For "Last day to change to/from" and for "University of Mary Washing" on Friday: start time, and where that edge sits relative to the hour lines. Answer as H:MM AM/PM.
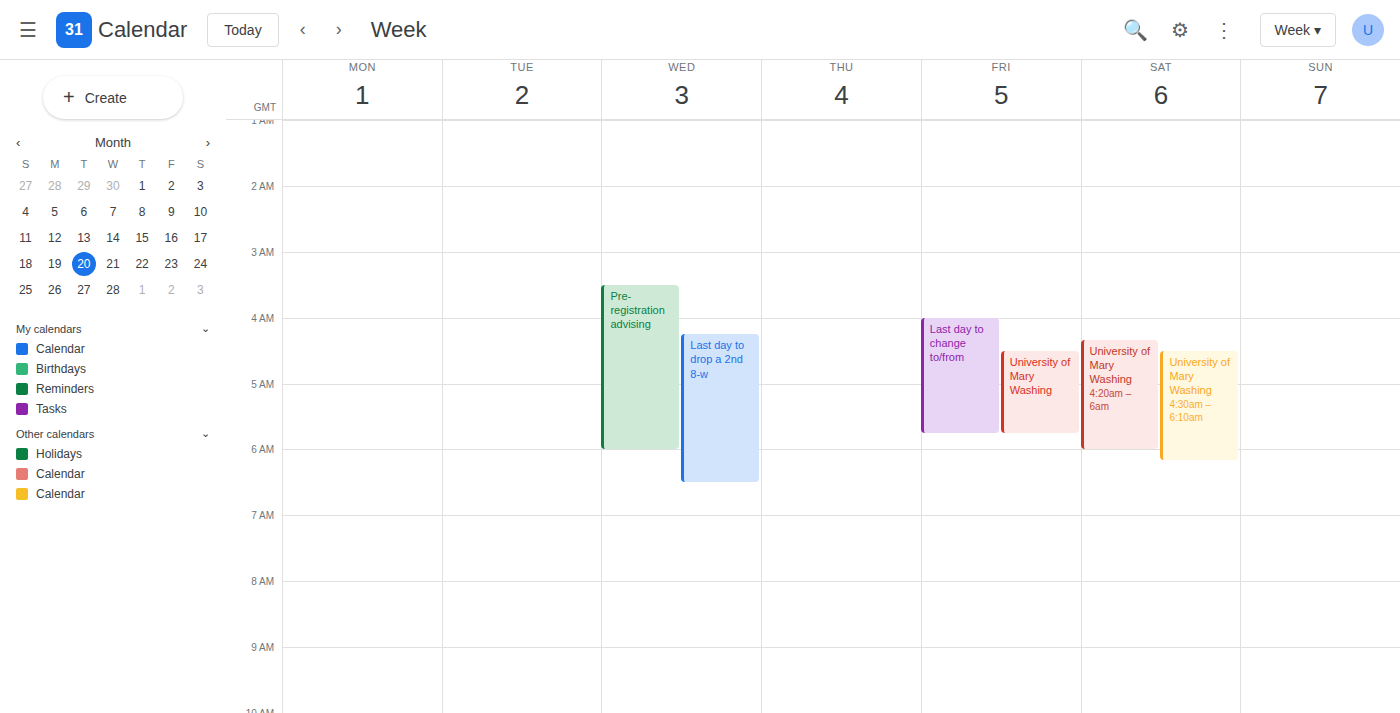
"Last day to change to/from": 4:00 AM, exactly on the 4 AM line. "University of Mary Washing": 4:30 AM, halfway between the 4 AM and 5 AM lines.